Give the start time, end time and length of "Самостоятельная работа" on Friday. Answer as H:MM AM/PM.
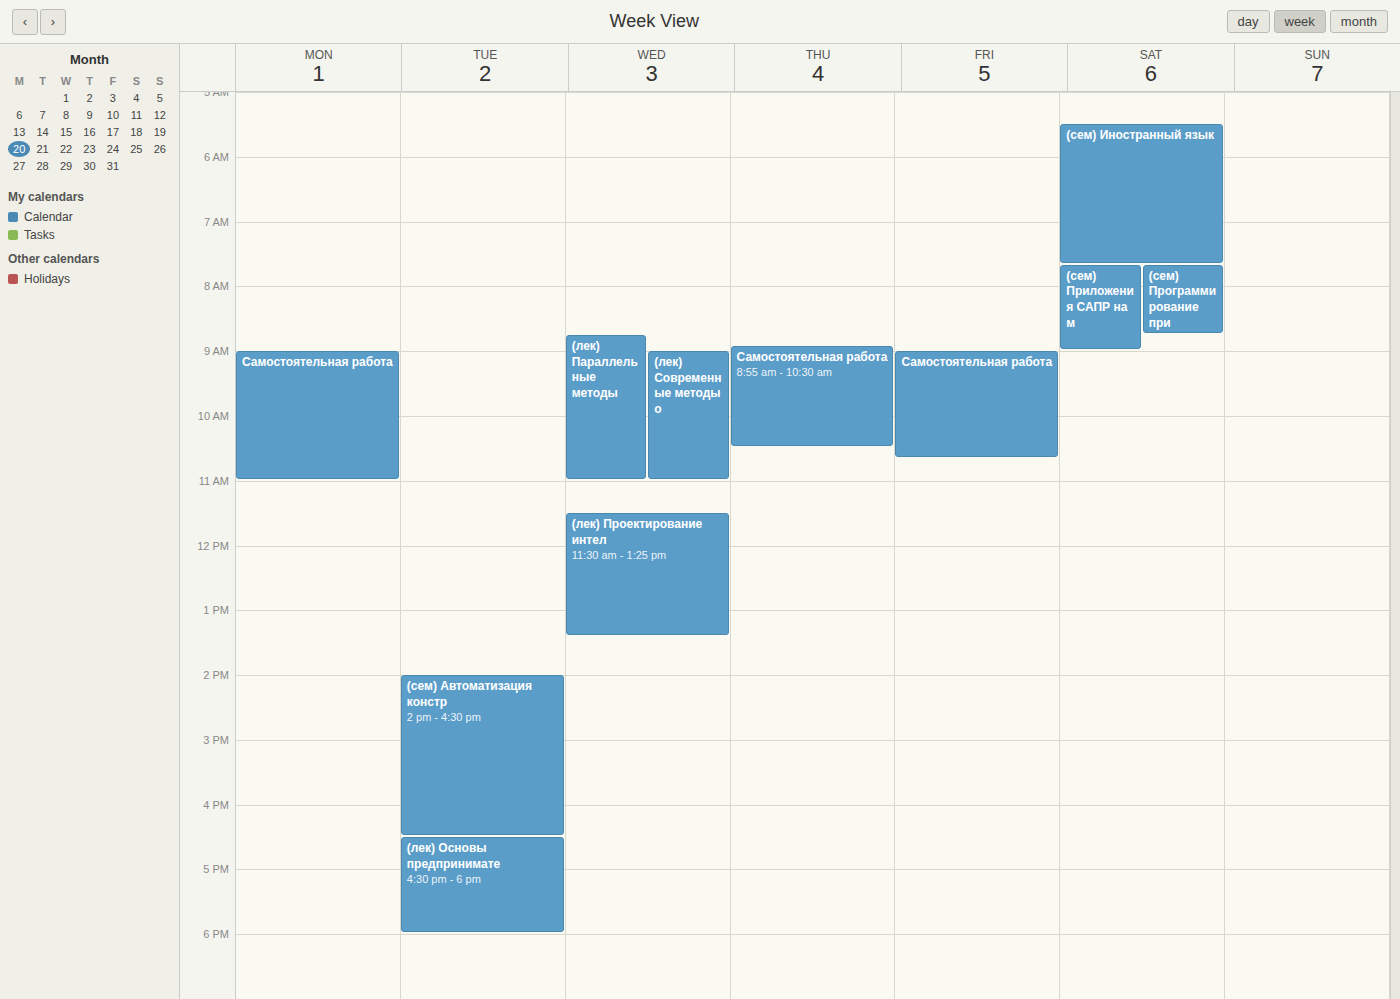
9:00 AM to 10:40 AM, 1 hour 40 minutes